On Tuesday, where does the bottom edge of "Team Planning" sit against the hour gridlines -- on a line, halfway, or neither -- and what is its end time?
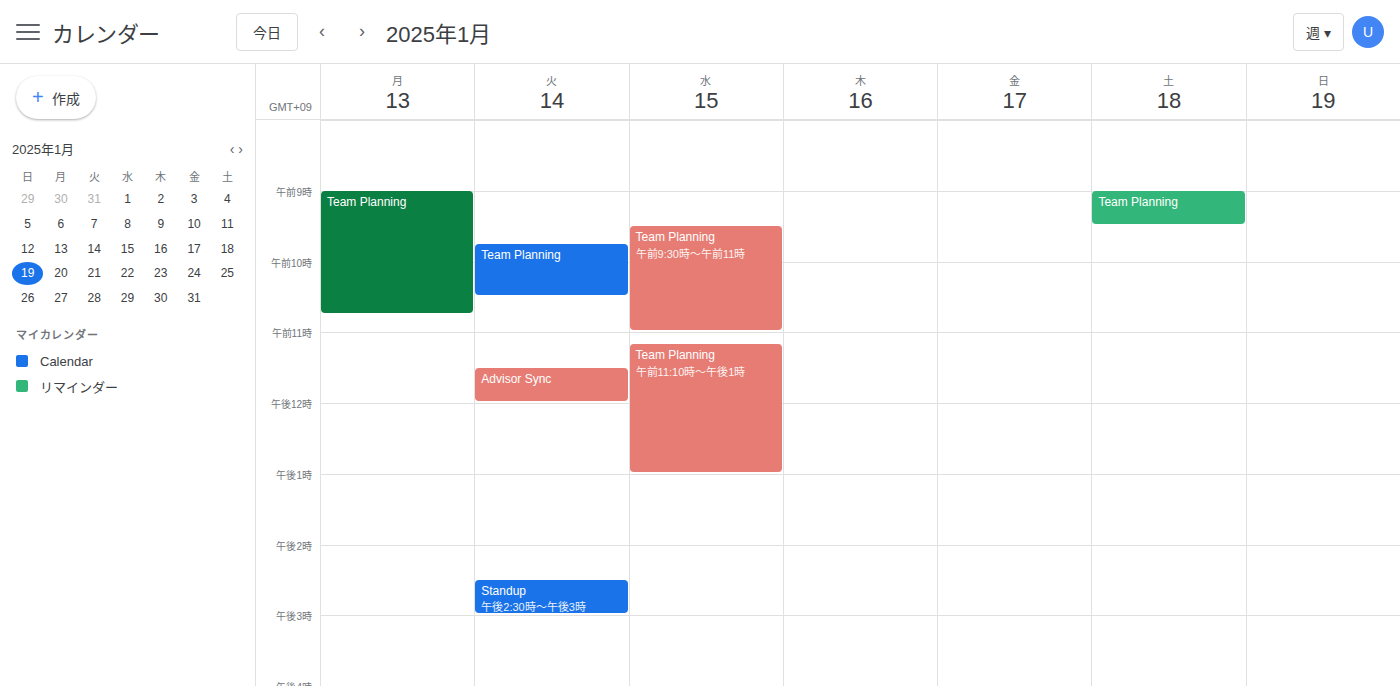
10:30 AM -- halfway between the 10 AM and 11 AM lines.